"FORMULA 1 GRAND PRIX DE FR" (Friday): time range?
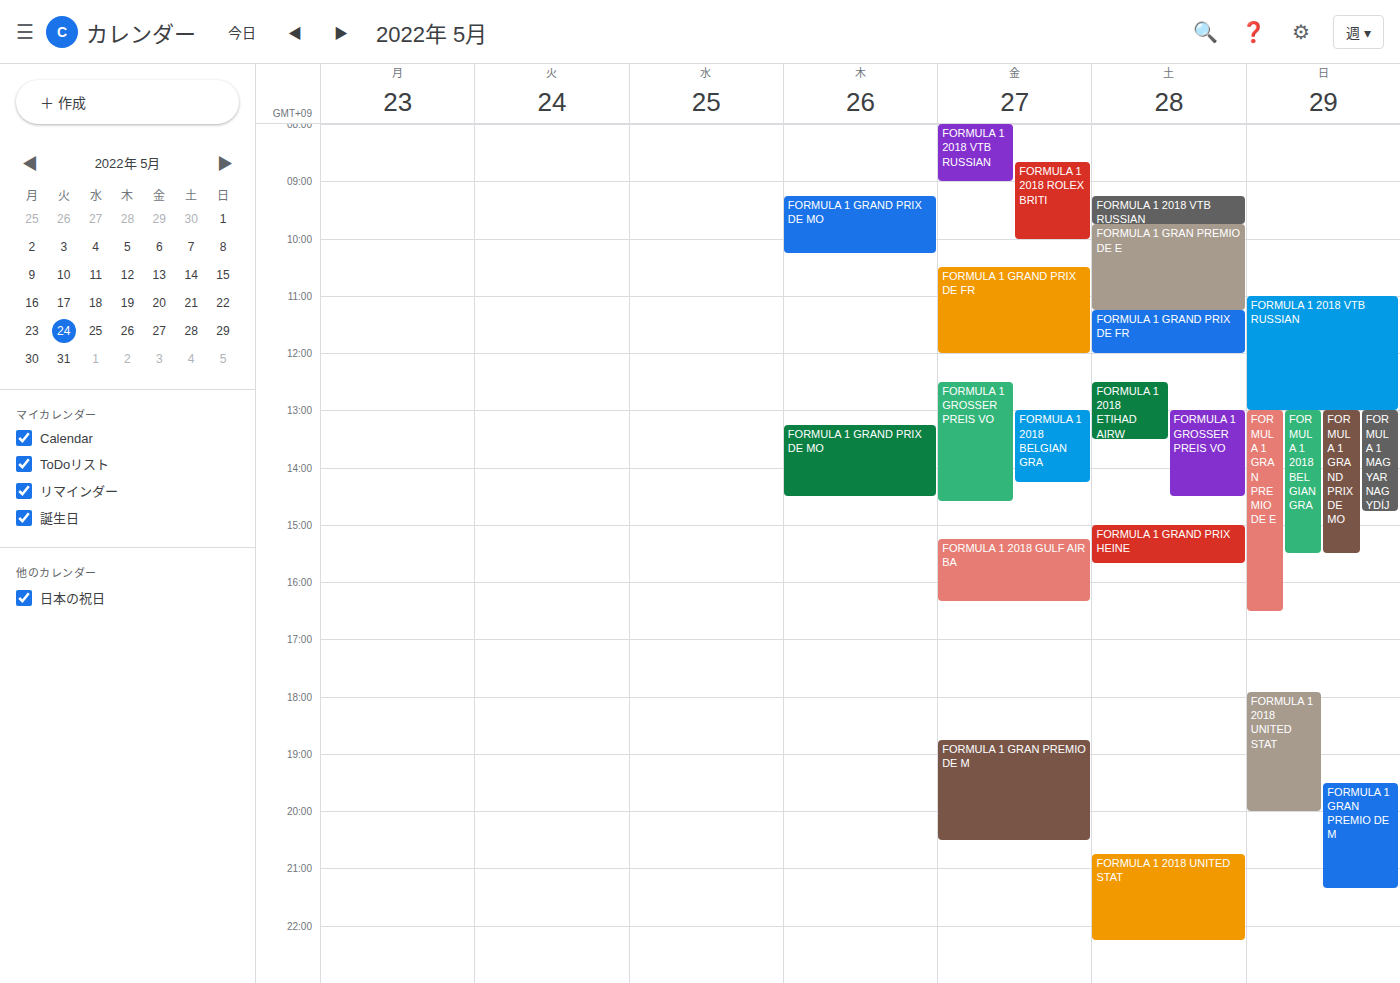
10:30 AM to 12:00 PM